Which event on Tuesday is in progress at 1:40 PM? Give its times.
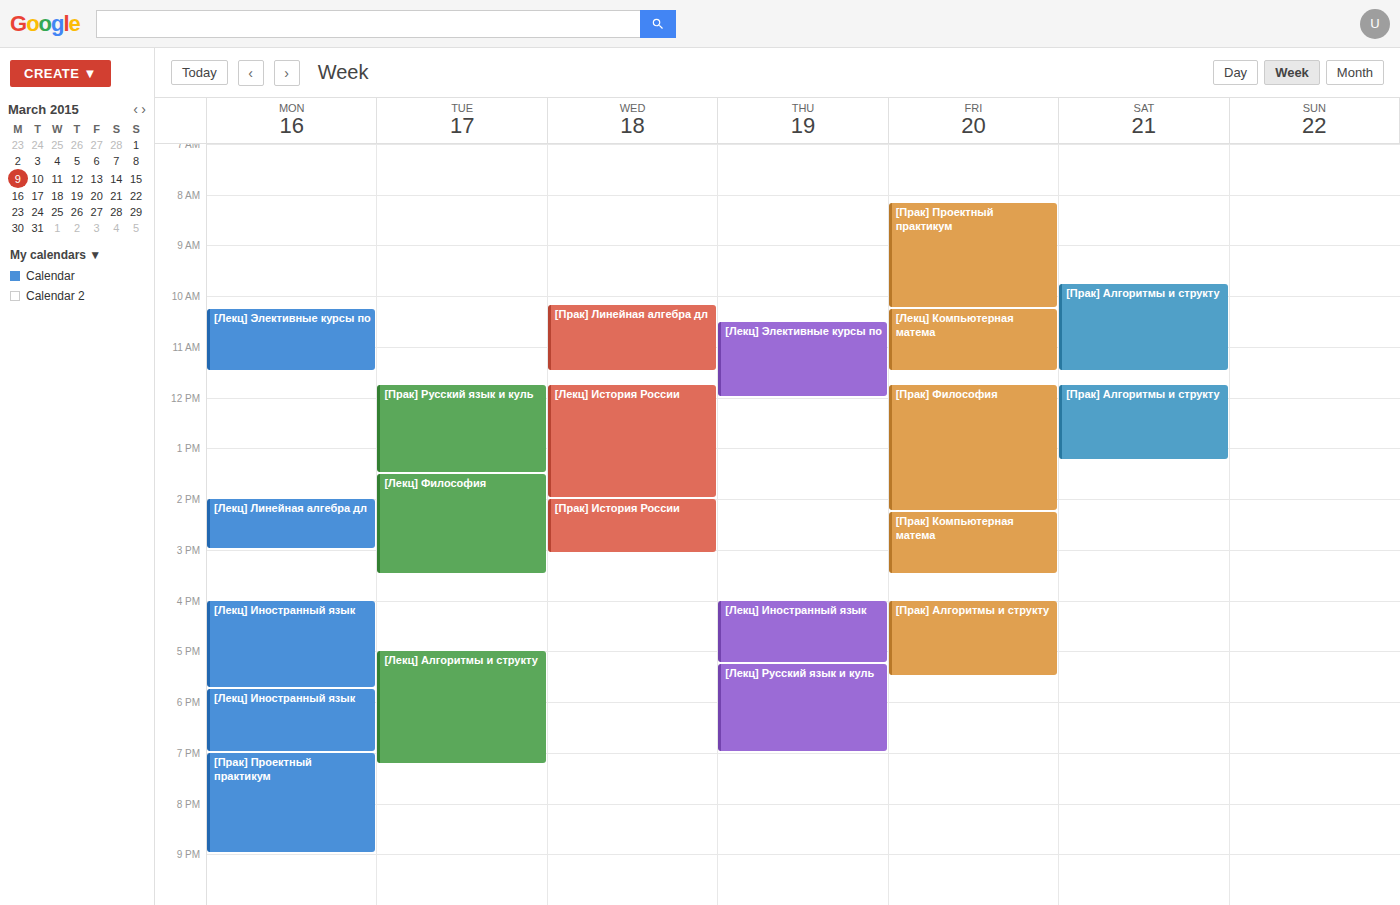
"[Лекц] Философия", 1:30 PM to 3:30 PM